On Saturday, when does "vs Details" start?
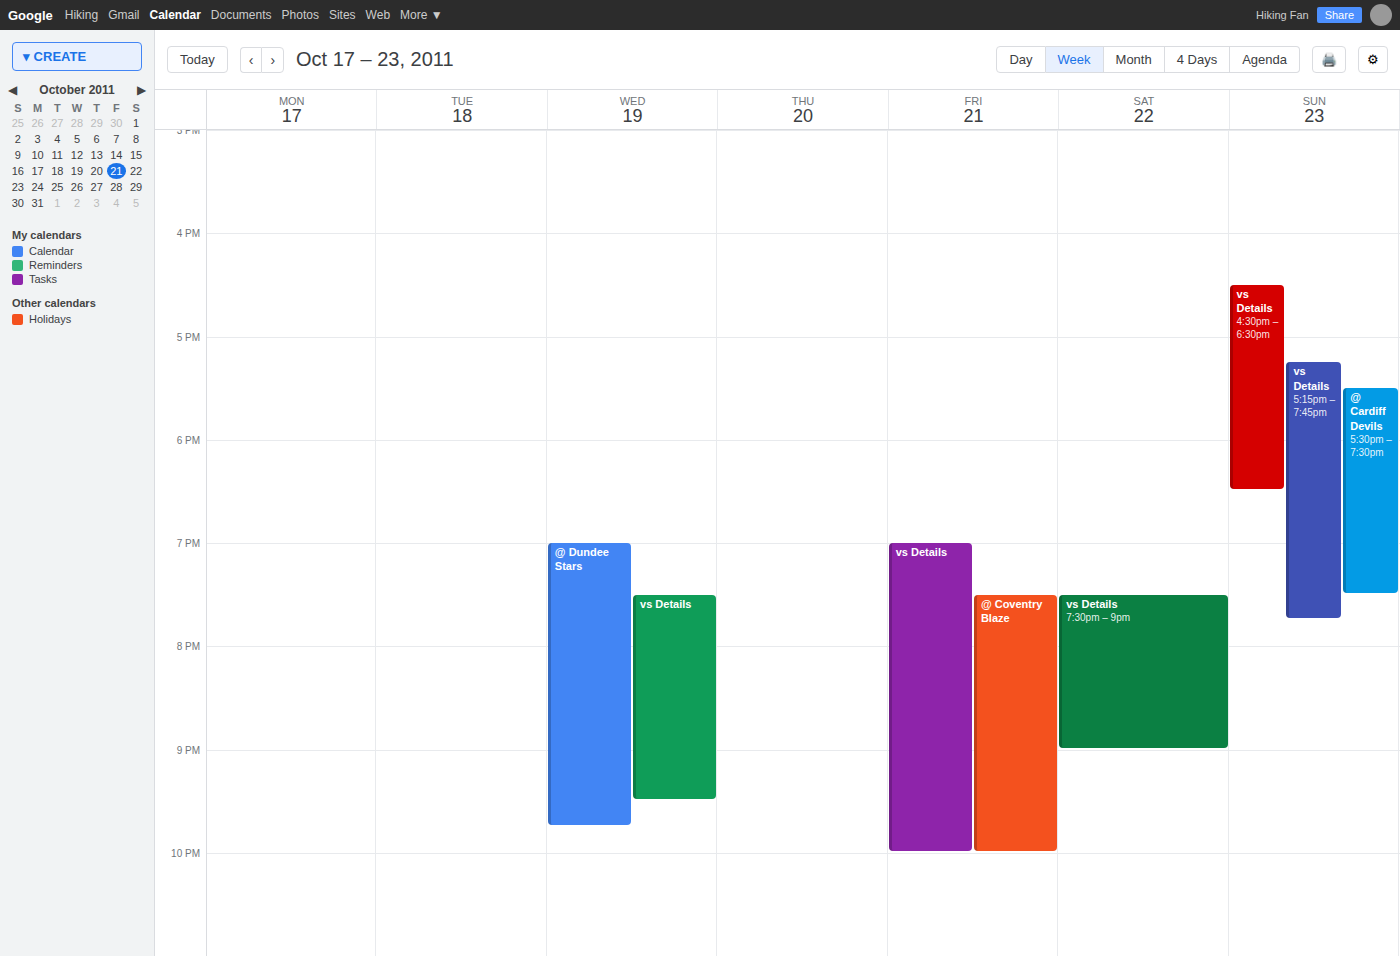
7:30 PM